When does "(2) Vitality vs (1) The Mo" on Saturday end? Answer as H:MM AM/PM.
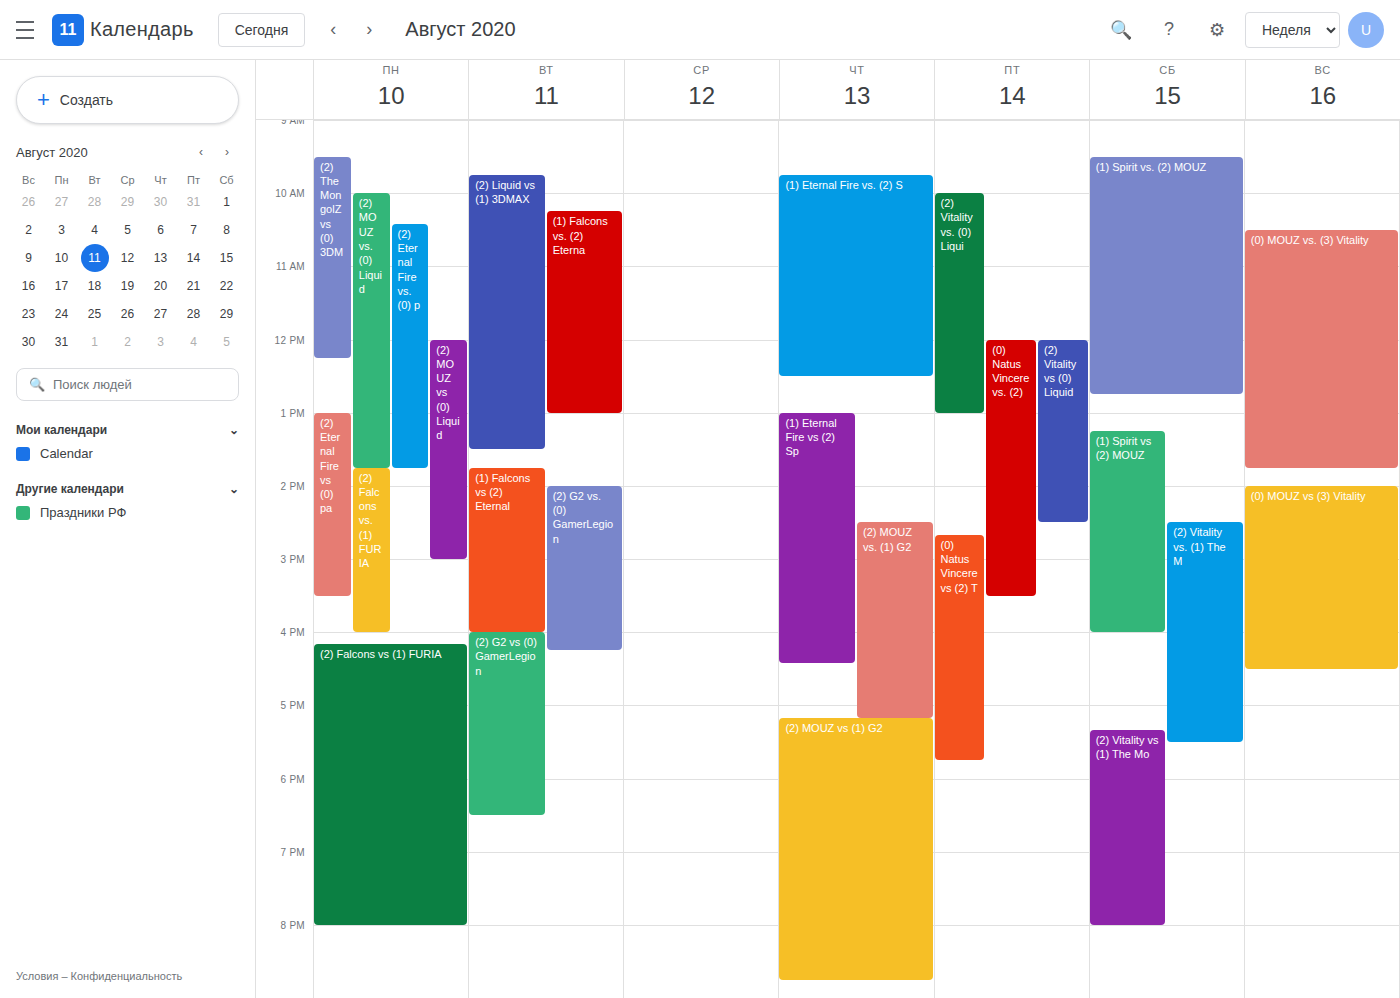
8:00 PM